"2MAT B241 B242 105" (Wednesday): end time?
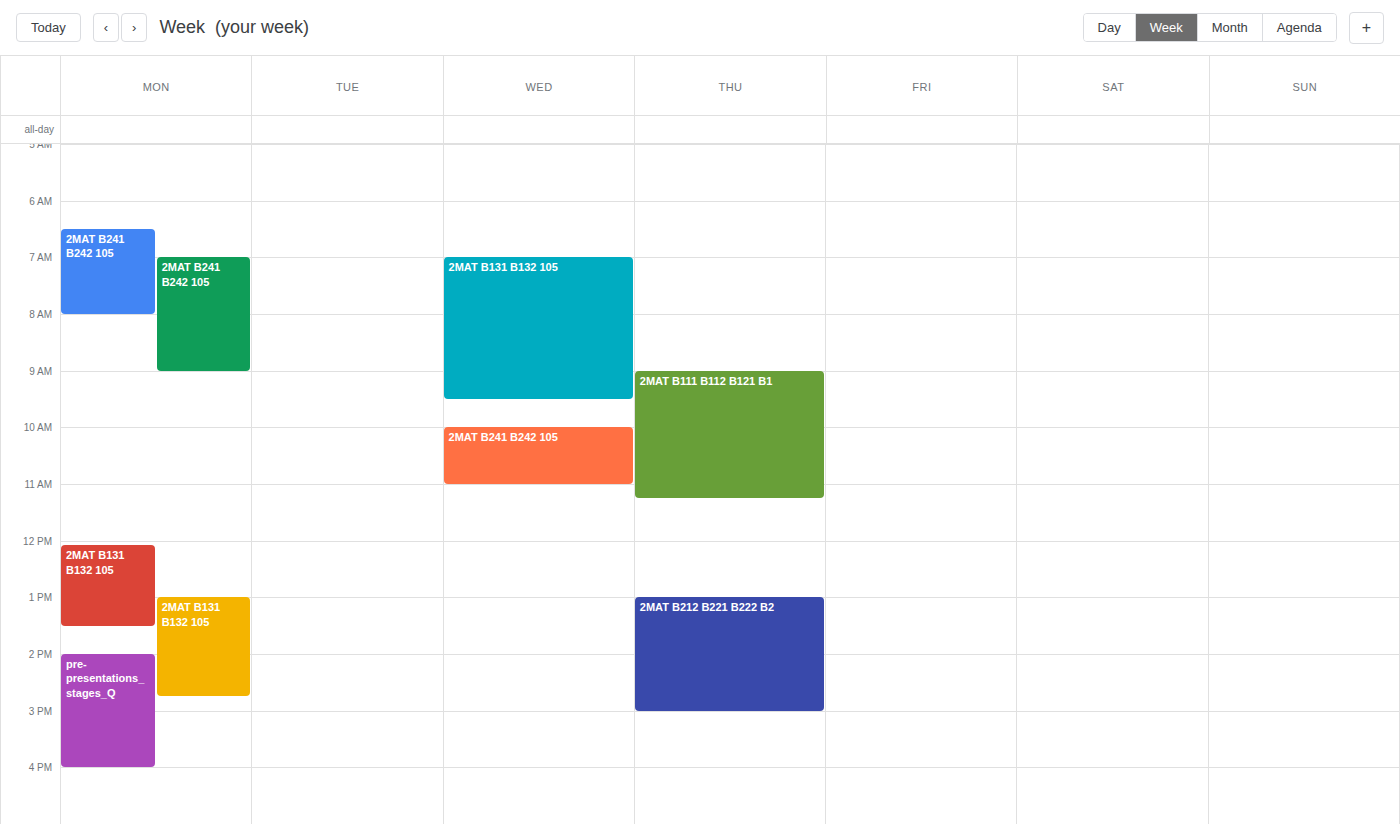
11:00 AM